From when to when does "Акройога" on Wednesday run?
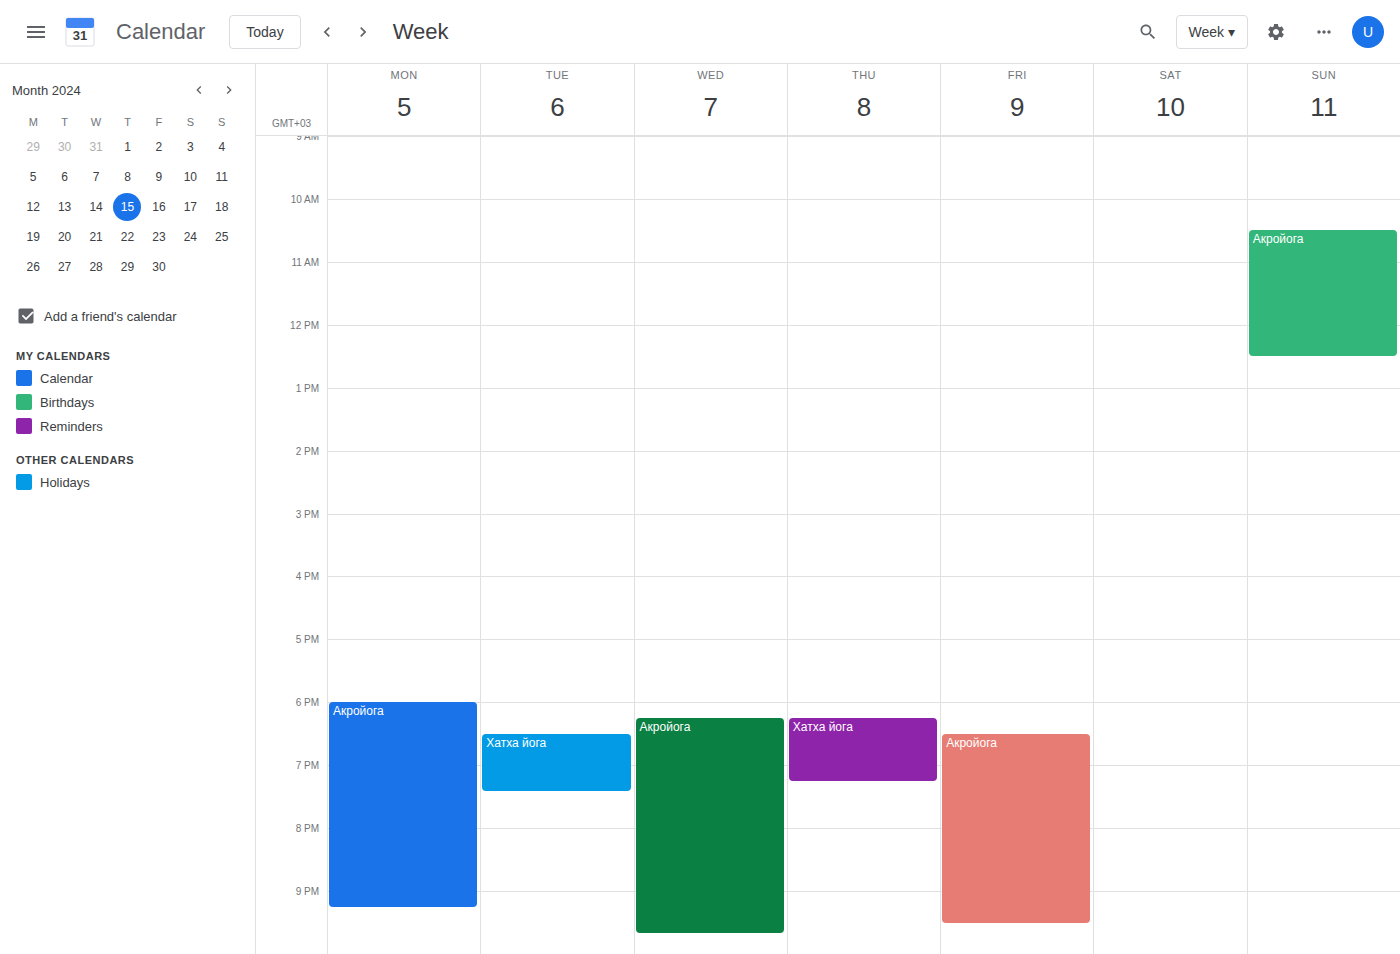
6:15 PM to 9:40 PM